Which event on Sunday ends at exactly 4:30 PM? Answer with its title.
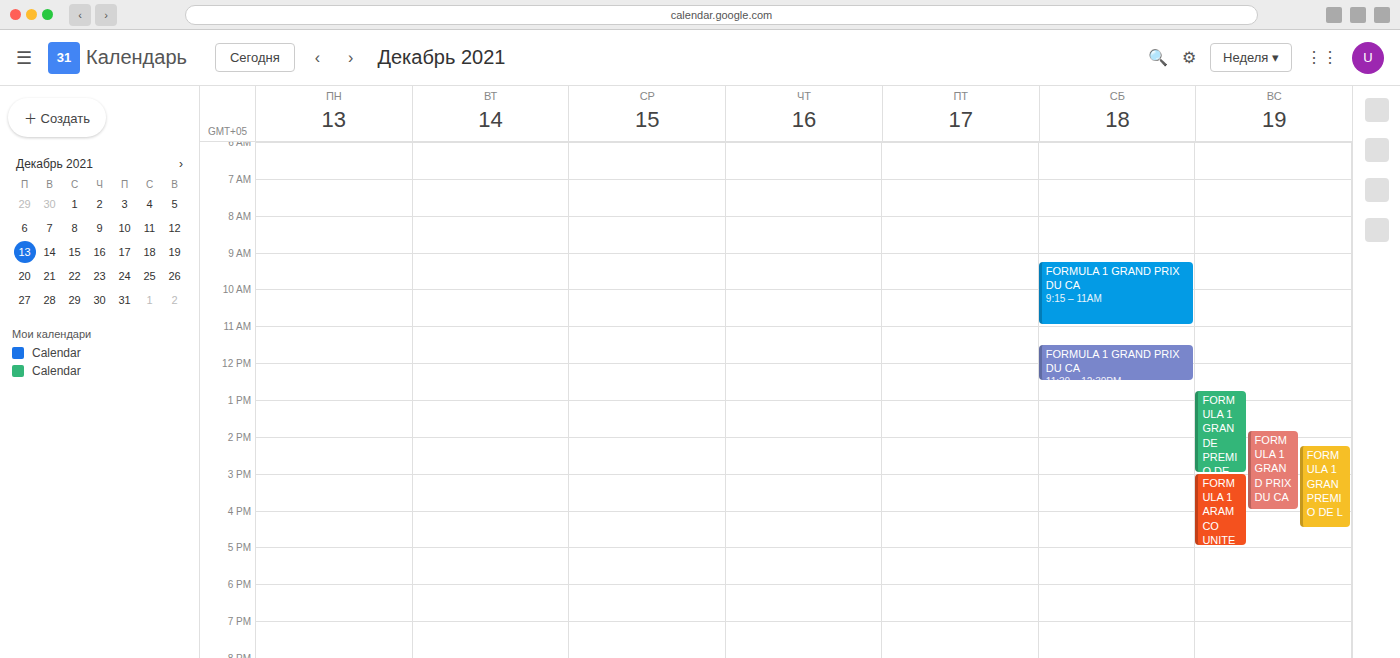
"FORMULA 1 GRAN PREMIO DE L"